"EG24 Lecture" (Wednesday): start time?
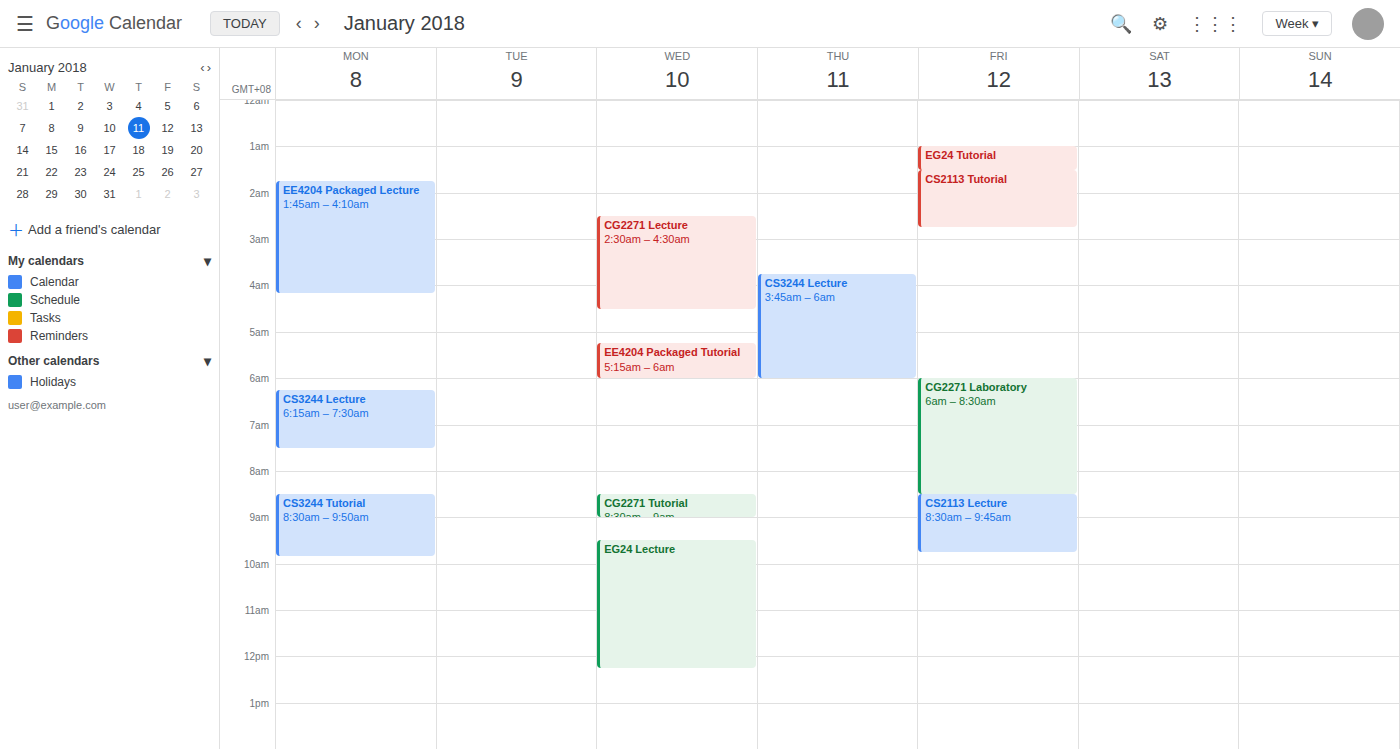
9:30 AM